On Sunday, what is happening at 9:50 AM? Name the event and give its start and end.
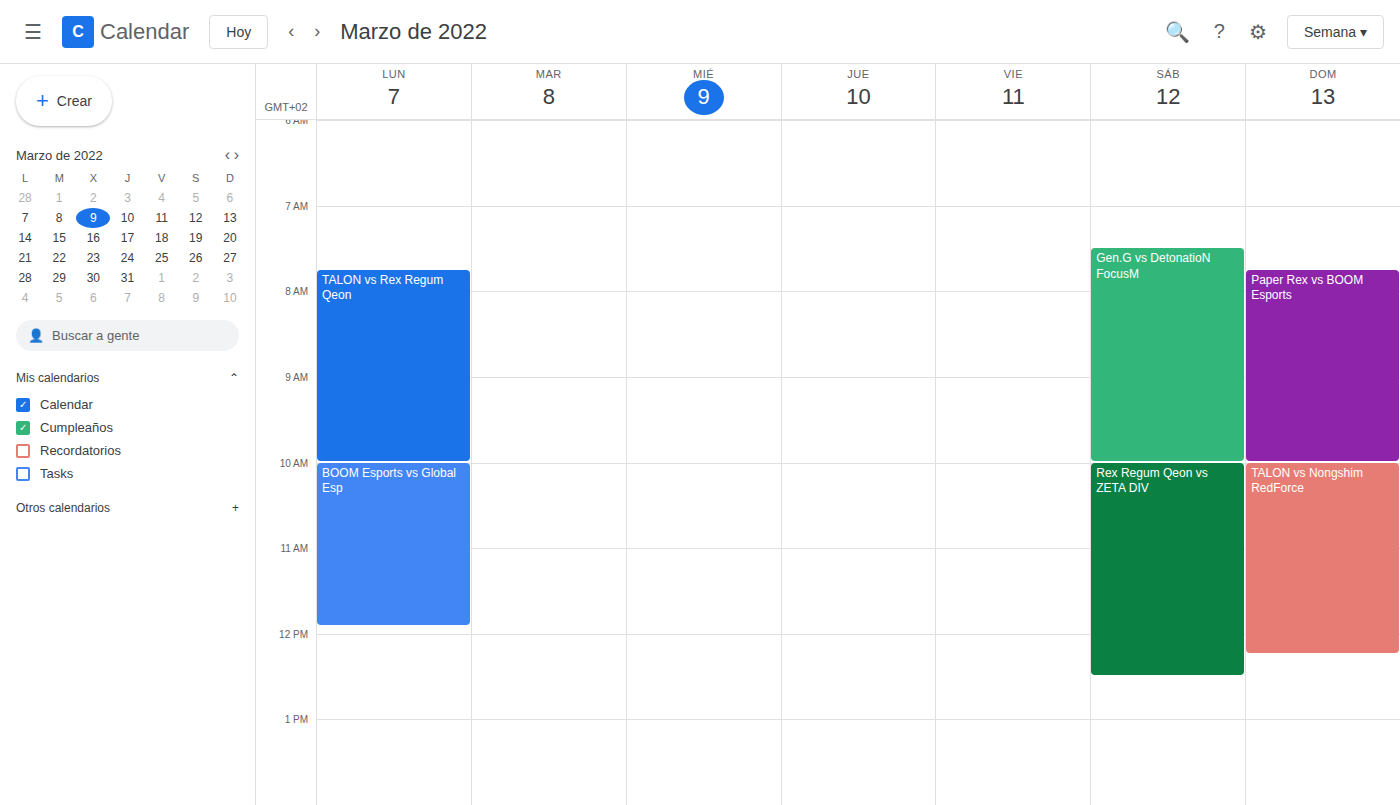
"Paper Rex vs BOOM Esports", 7:45 AM to 10:00 AM